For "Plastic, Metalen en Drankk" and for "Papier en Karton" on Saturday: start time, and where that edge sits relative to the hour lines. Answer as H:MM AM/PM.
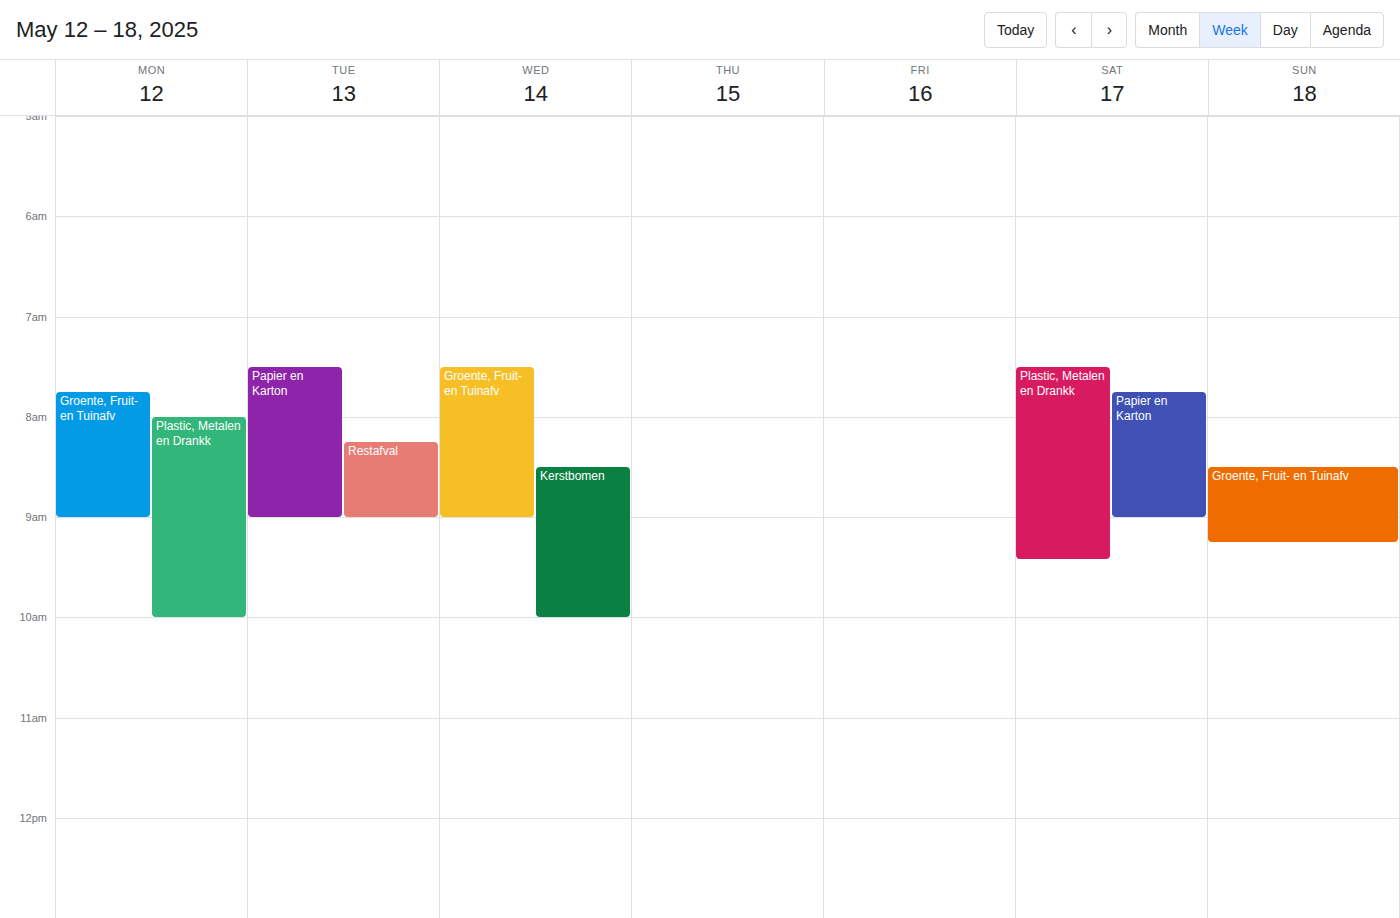
"Plastic, Metalen en Drankk": 7:30 AM, halfway between the 7 AM and 8 AM lines. "Papier en Karton": 7:45 AM, neither: three quarters of the way from the 7 AM line to the 8 AM line.